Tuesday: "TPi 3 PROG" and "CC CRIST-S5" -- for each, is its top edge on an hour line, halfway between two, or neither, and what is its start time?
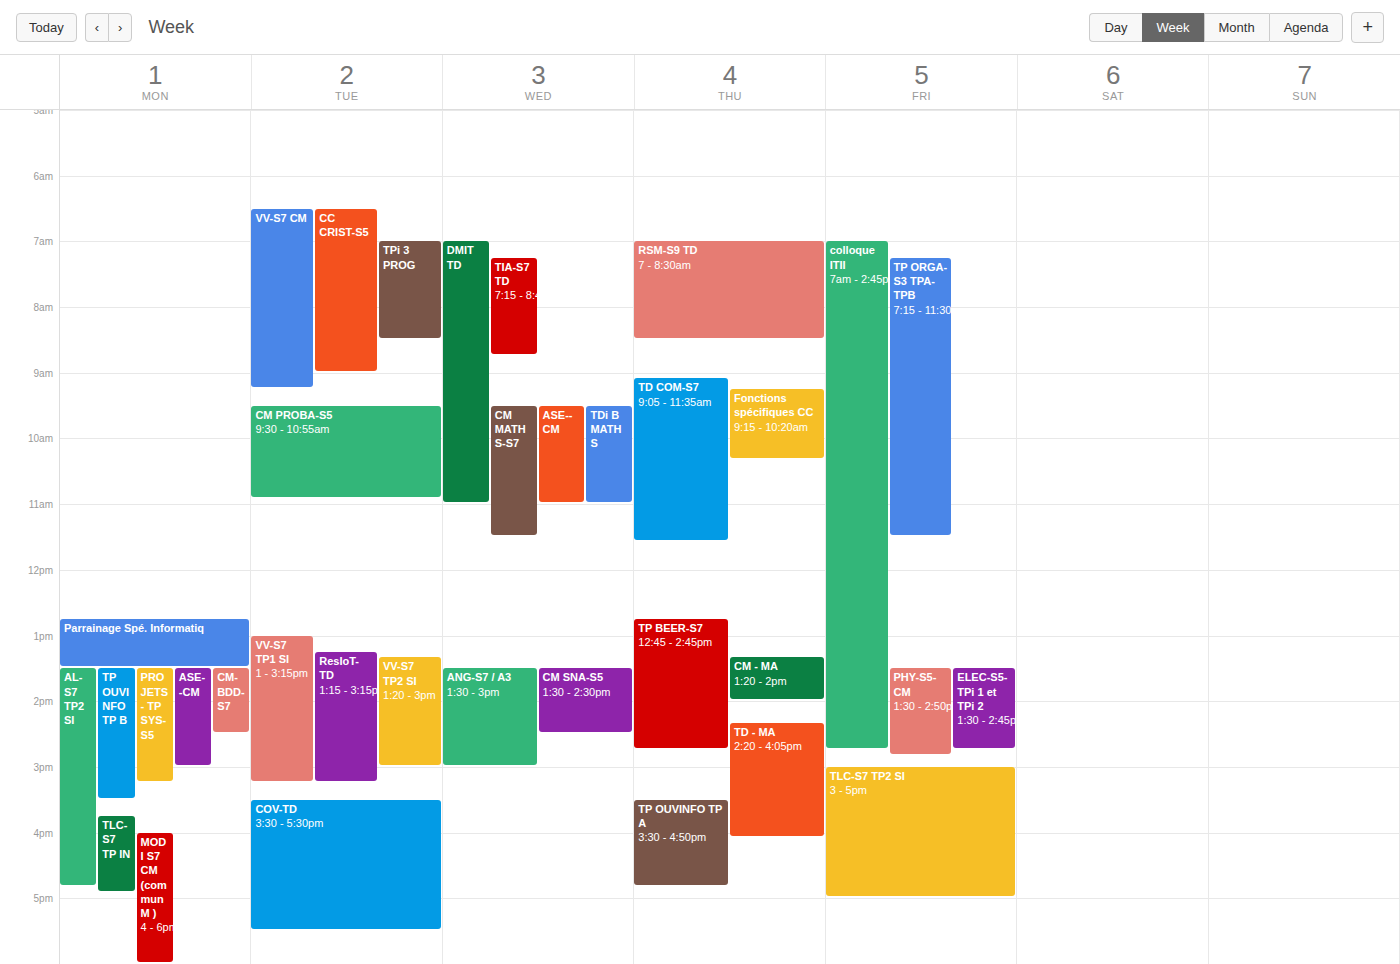
"TPi 3 PROG": 7:00 AM, exactly on the 7 AM line. "CC CRIST-S5": 6:30 AM, halfway between the 6 AM and 7 AM lines.